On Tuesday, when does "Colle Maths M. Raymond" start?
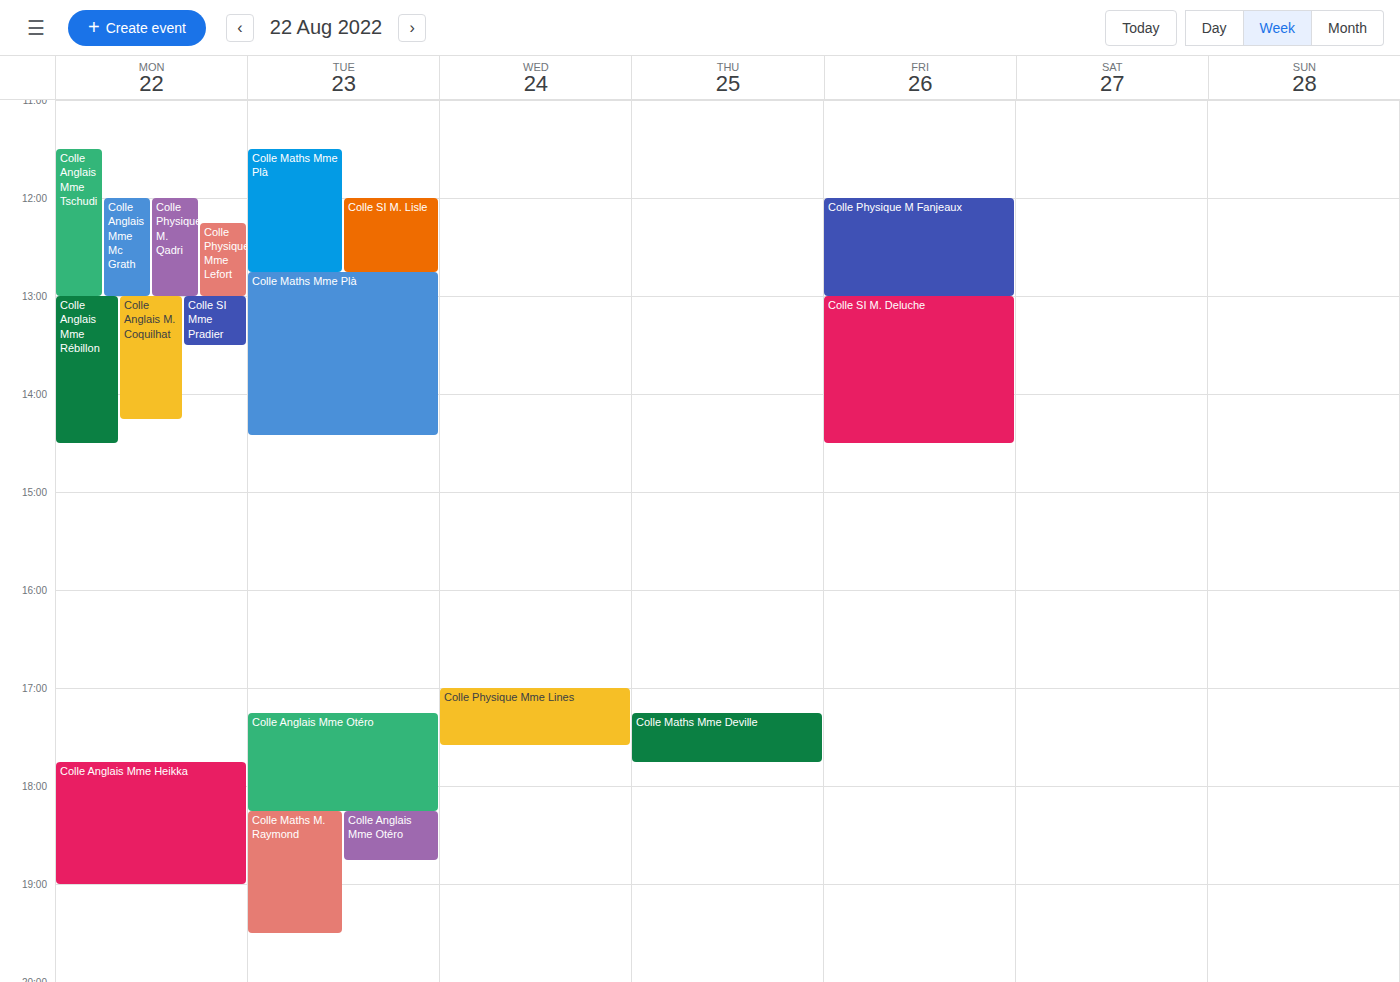
6:15 PM